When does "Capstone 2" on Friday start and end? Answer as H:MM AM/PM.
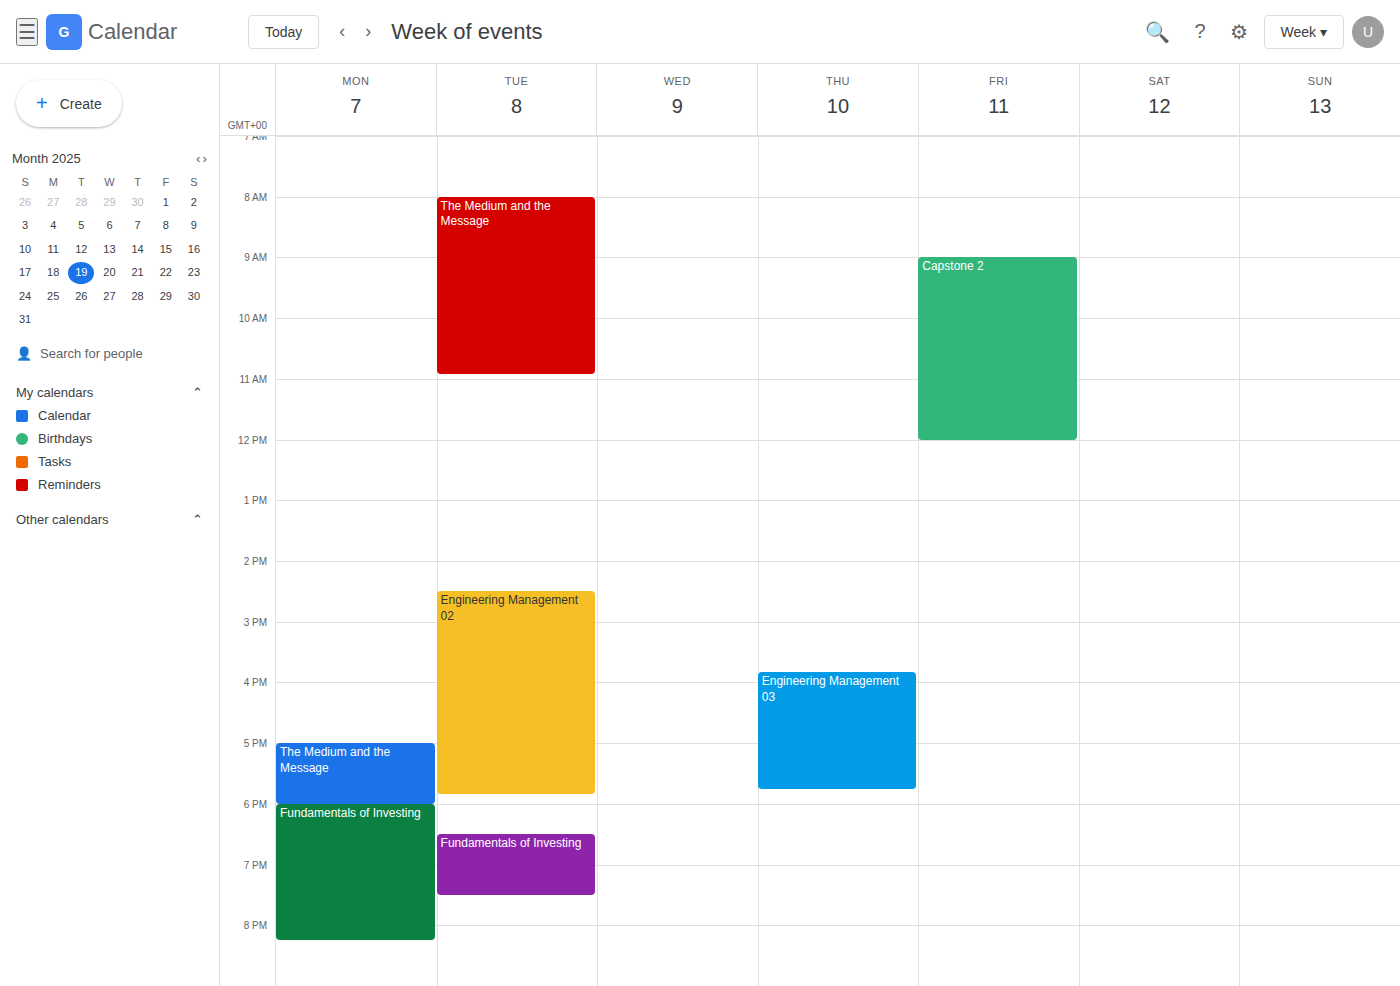
9:00 AM to 12:00 PM